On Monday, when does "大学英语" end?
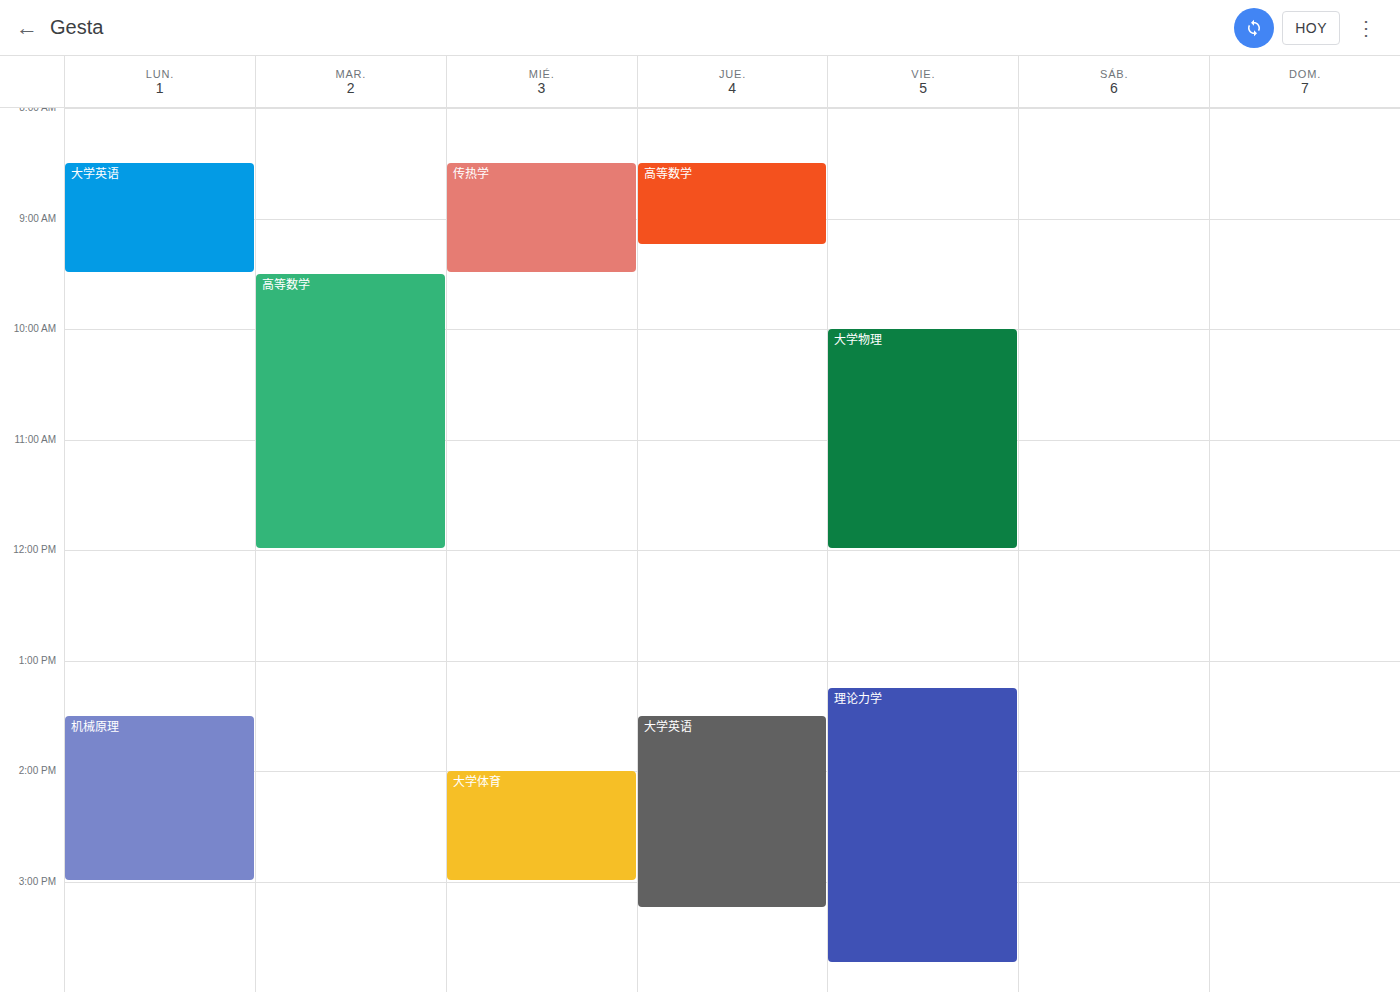
9:30 AM